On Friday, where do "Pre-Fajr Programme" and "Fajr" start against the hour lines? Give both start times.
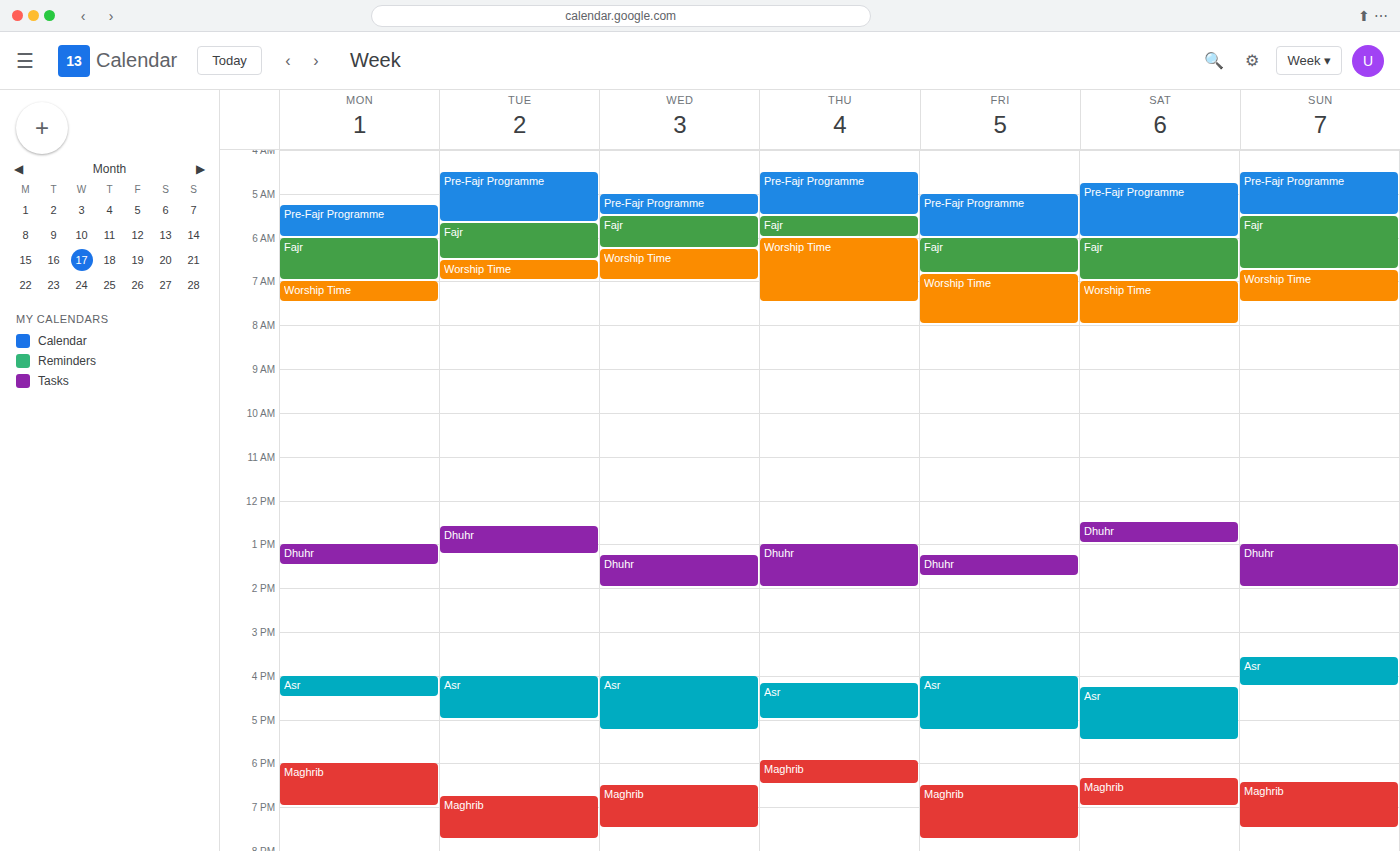
"Pre-Fajr Programme": 5:00 AM, exactly on the 5 AM line. "Fajr": 6:00 AM, exactly on the 6 AM line.